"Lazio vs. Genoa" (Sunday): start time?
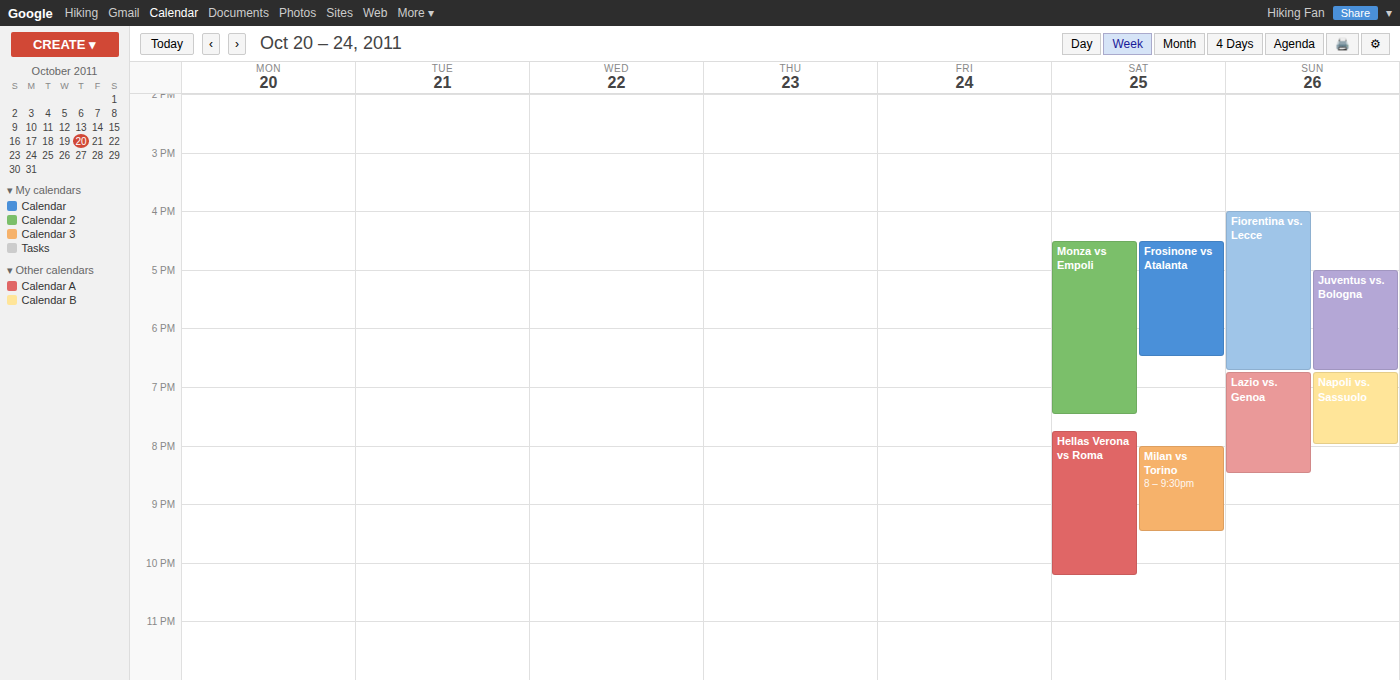
18:45